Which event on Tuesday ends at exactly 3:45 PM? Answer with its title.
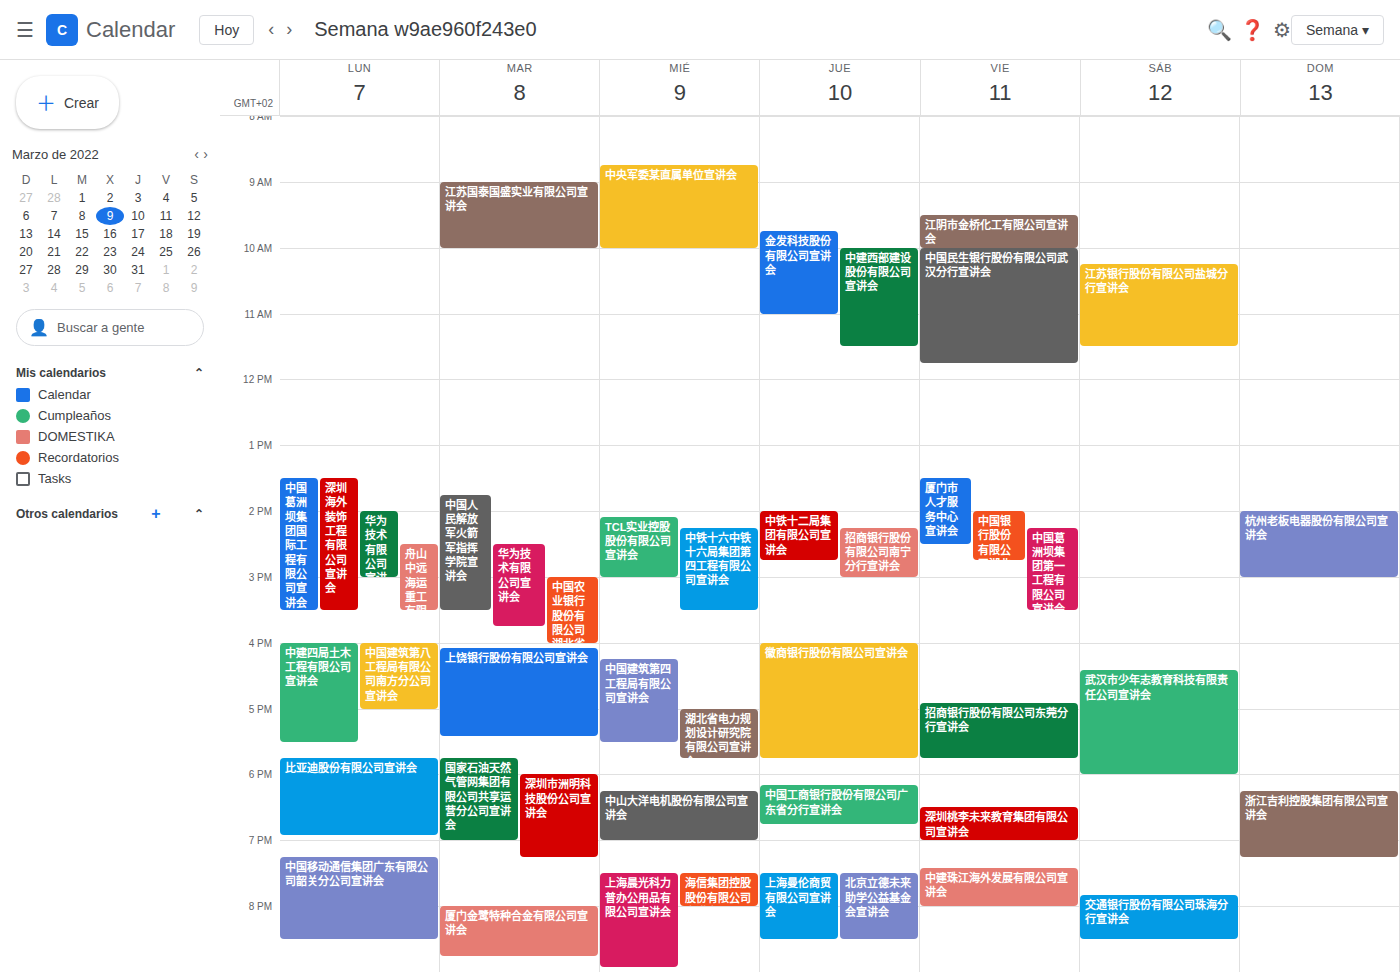
"华为技术有限公司宣讲会"